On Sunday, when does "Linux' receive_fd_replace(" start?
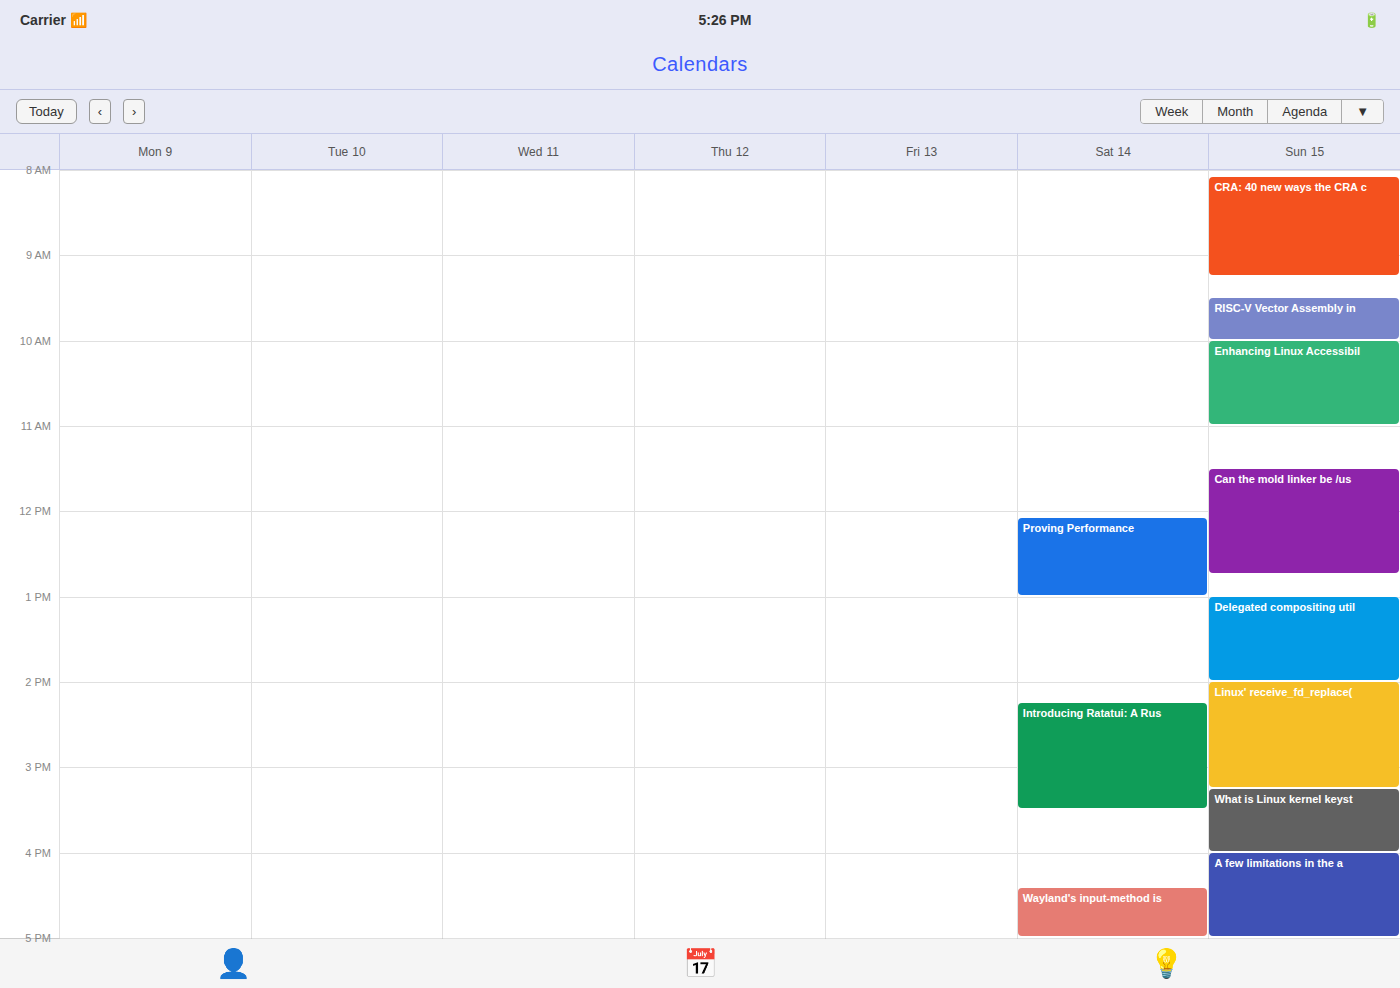
2:00 PM